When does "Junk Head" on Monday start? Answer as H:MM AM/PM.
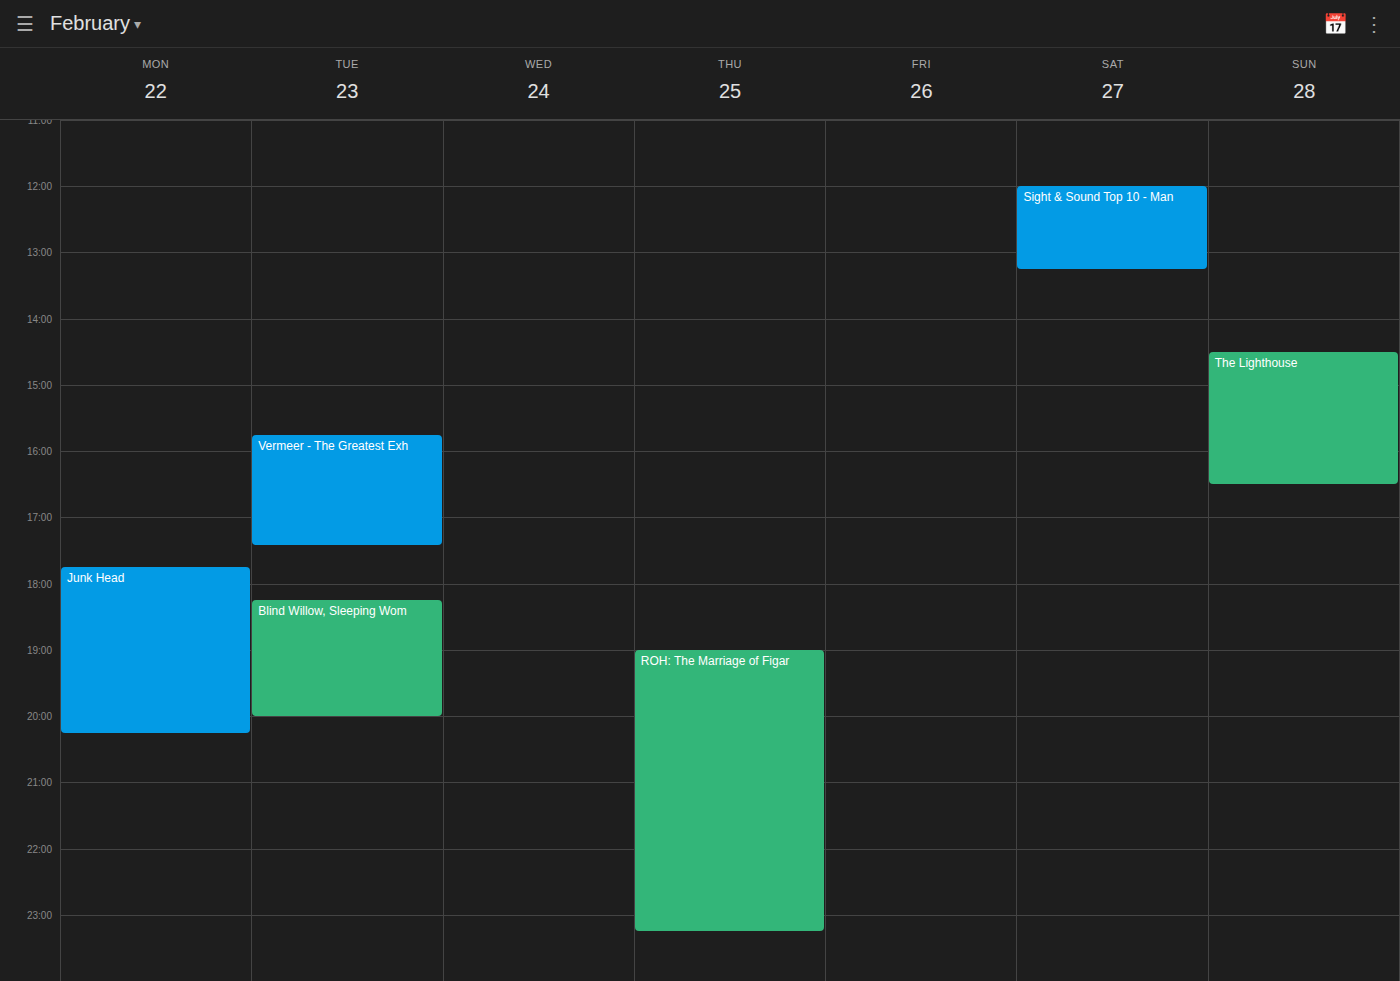
5:45 PM